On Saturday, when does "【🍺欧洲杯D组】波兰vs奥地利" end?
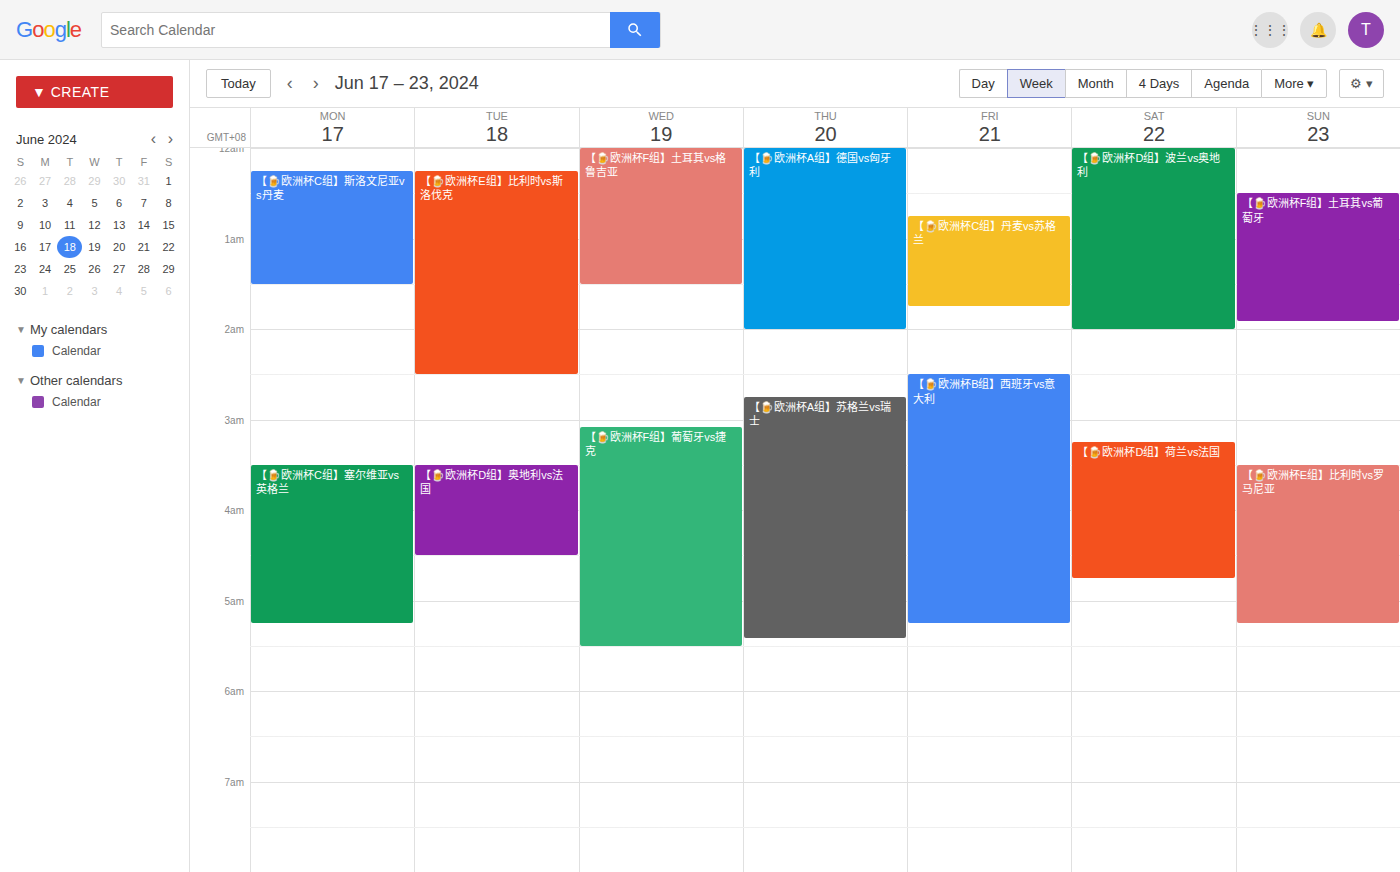
2:00 AM